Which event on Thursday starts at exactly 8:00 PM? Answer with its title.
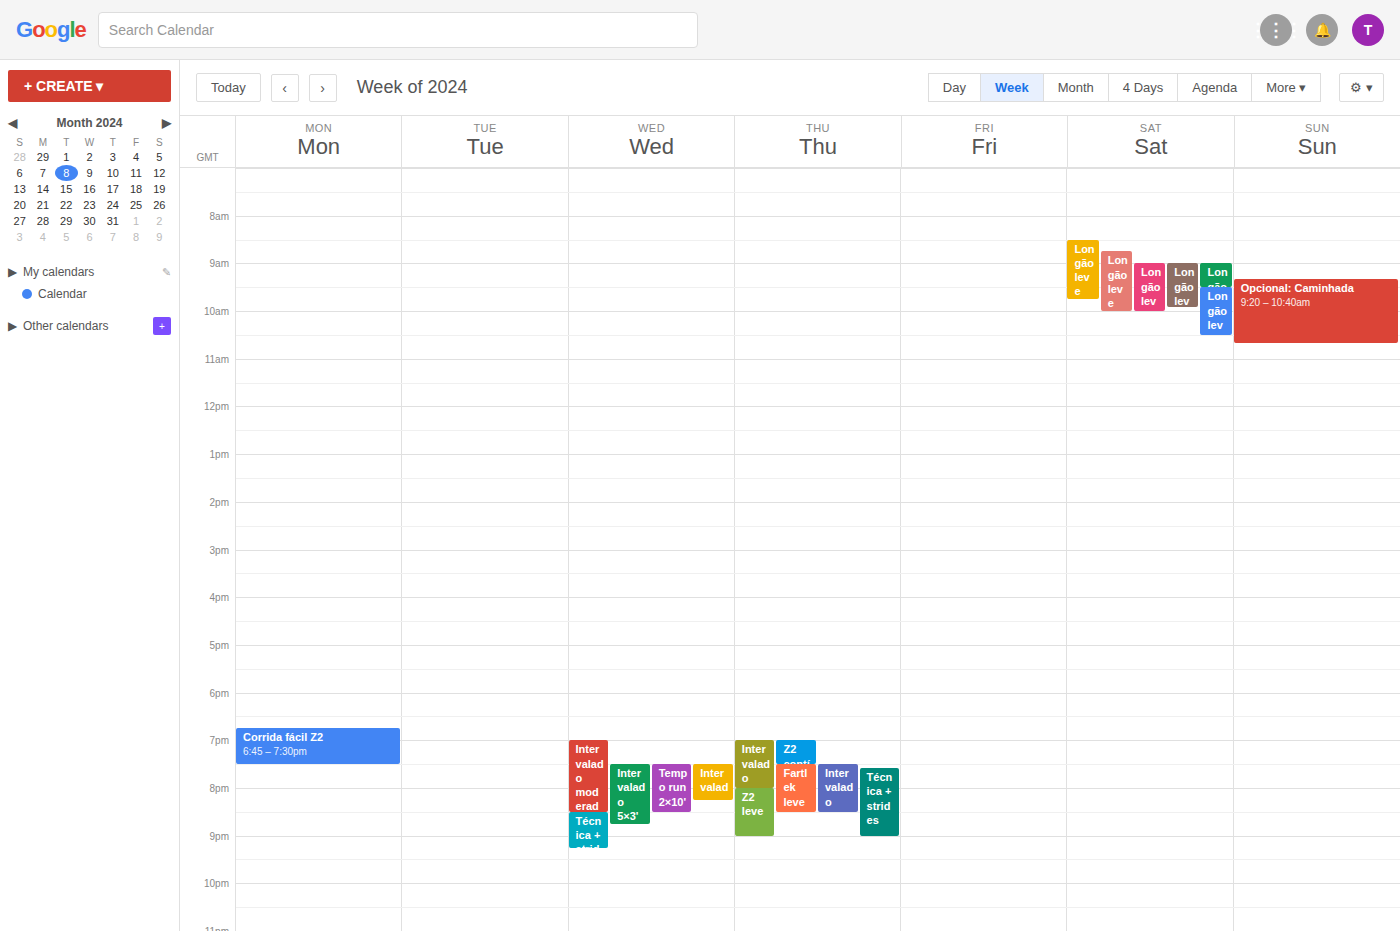
"Z2 leve"